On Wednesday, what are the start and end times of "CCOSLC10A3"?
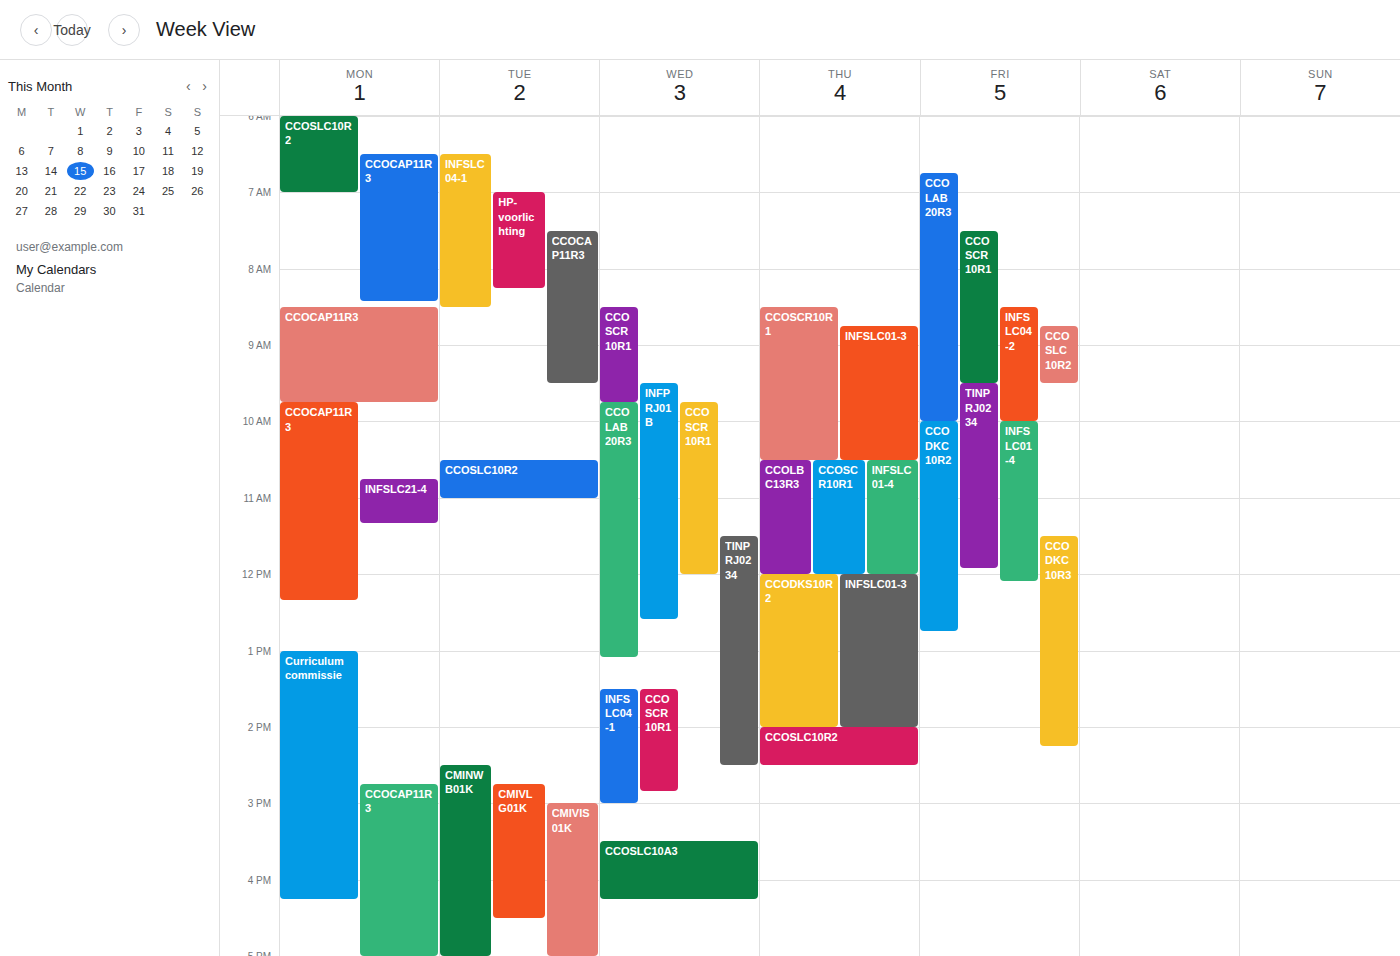
3:30 PM to 4:15 PM